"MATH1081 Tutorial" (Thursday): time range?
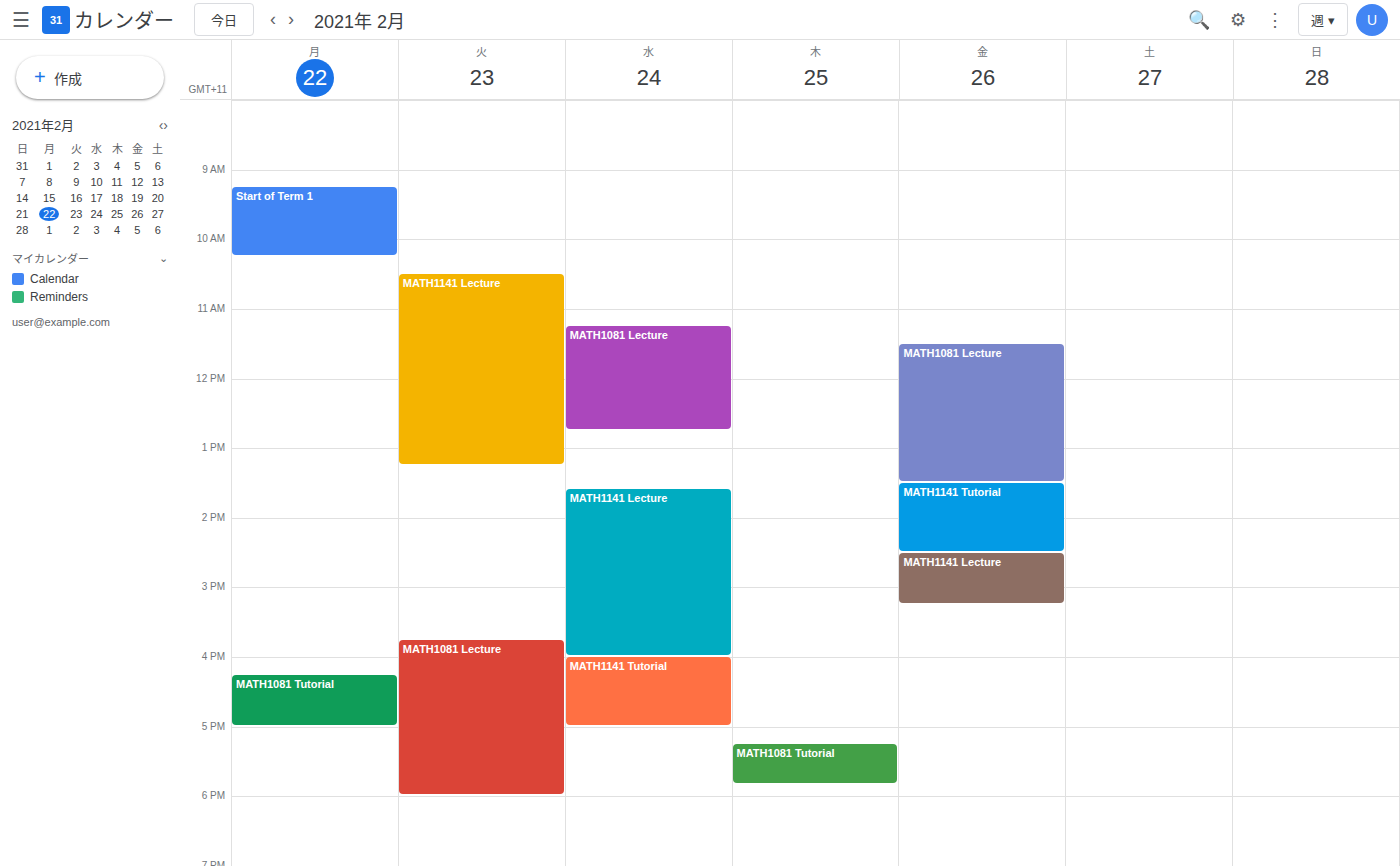
17:15 to 17:50